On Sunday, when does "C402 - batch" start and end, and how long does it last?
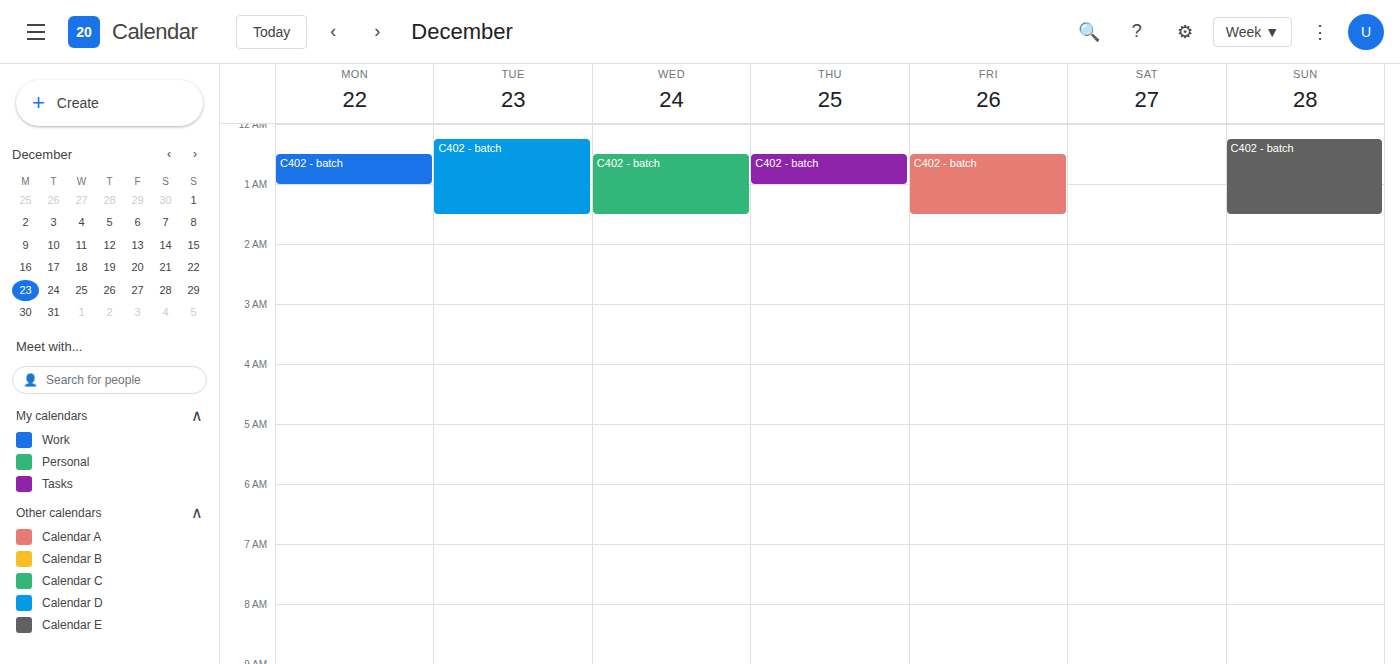
12:15 AM to 1:30 AM, 1 hour 15 minutes